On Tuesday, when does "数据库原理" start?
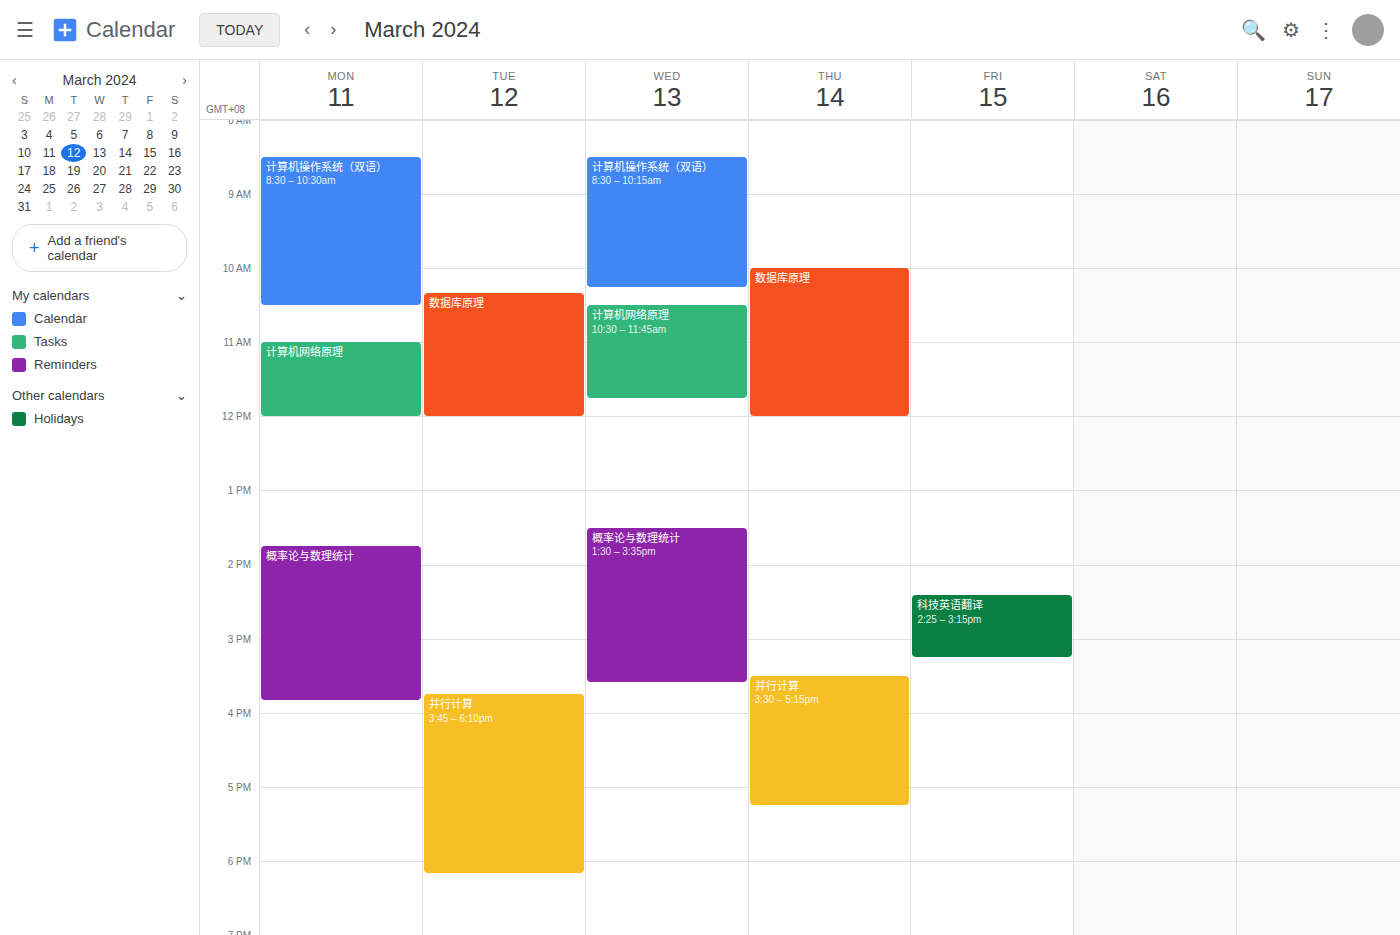
10:20 AM